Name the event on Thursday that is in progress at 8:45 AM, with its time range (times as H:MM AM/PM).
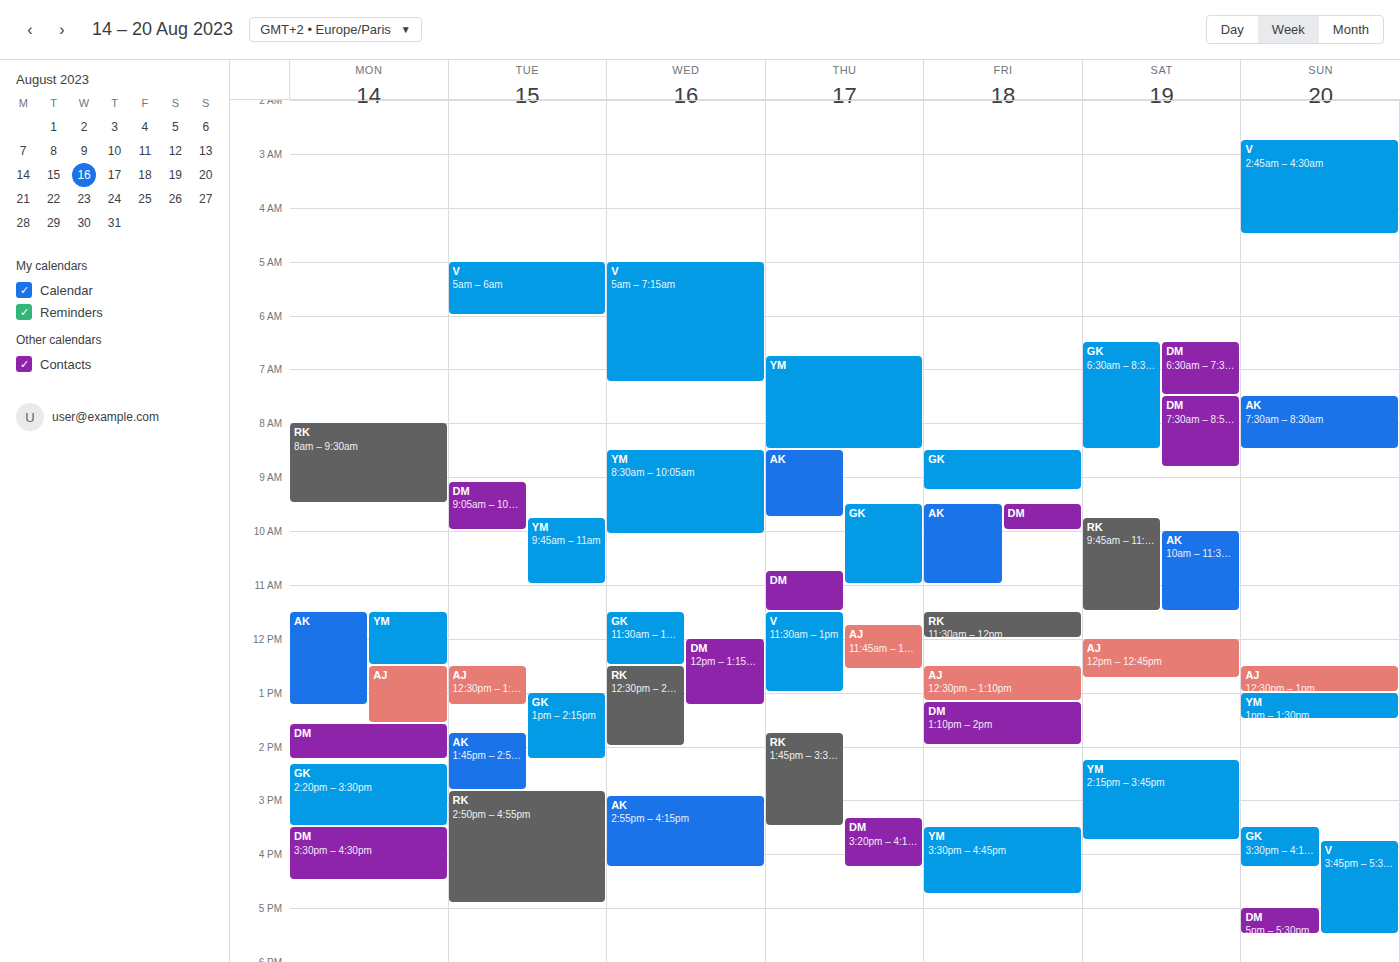
"AK", 8:30 AM to 9:45 AM